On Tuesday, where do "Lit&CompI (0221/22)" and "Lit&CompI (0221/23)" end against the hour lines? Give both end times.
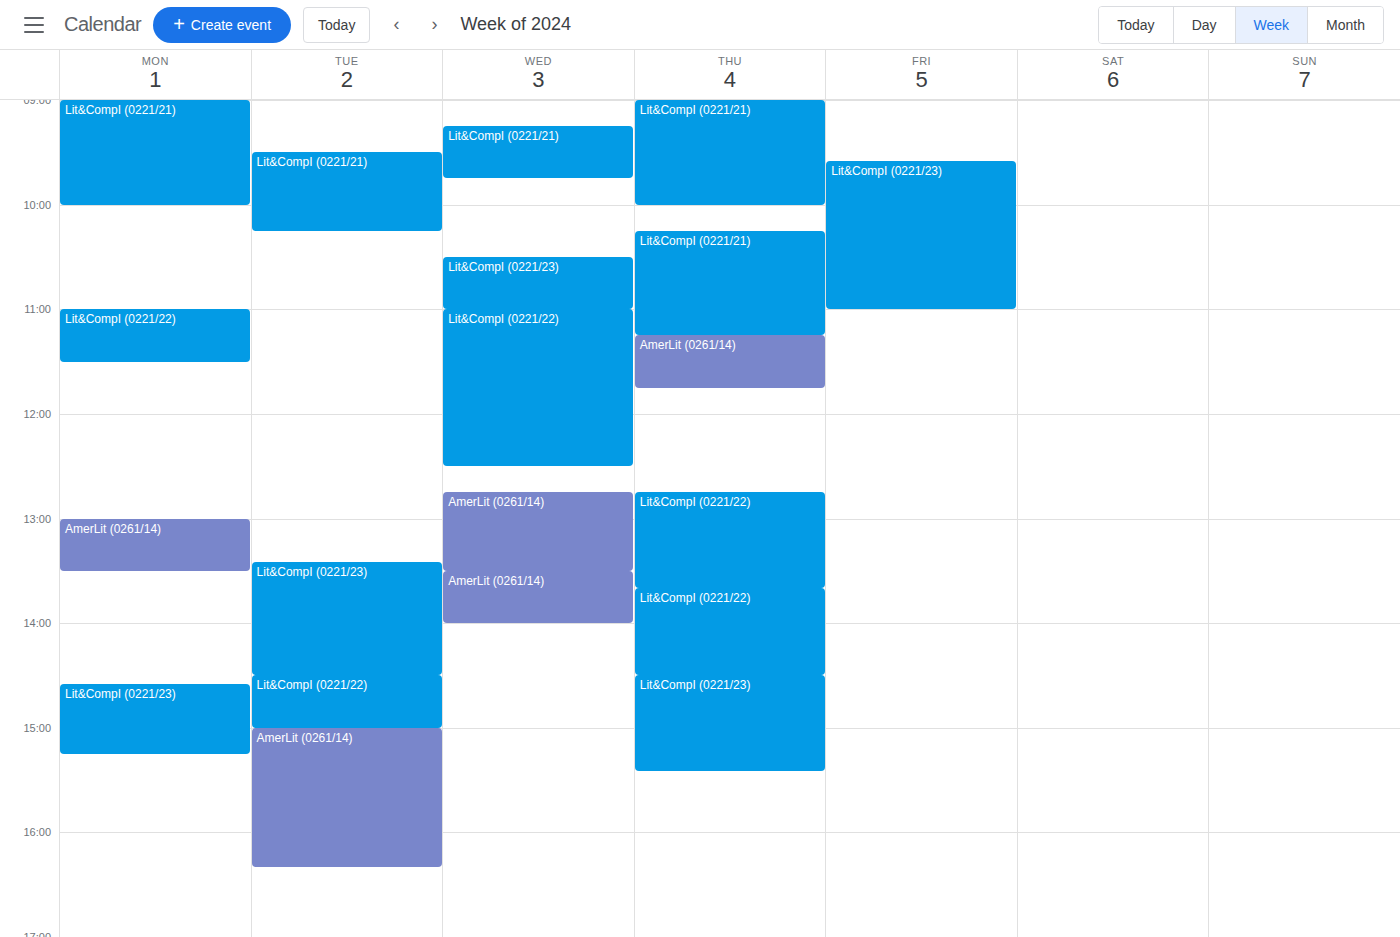
"Lit&CompI (0221/22)": 3:00 PM, exactly on the 3 PM line. "Lit&CompI (0221/23)": 2:30 PM, halfway between the 2 PM and 3 PM lines.